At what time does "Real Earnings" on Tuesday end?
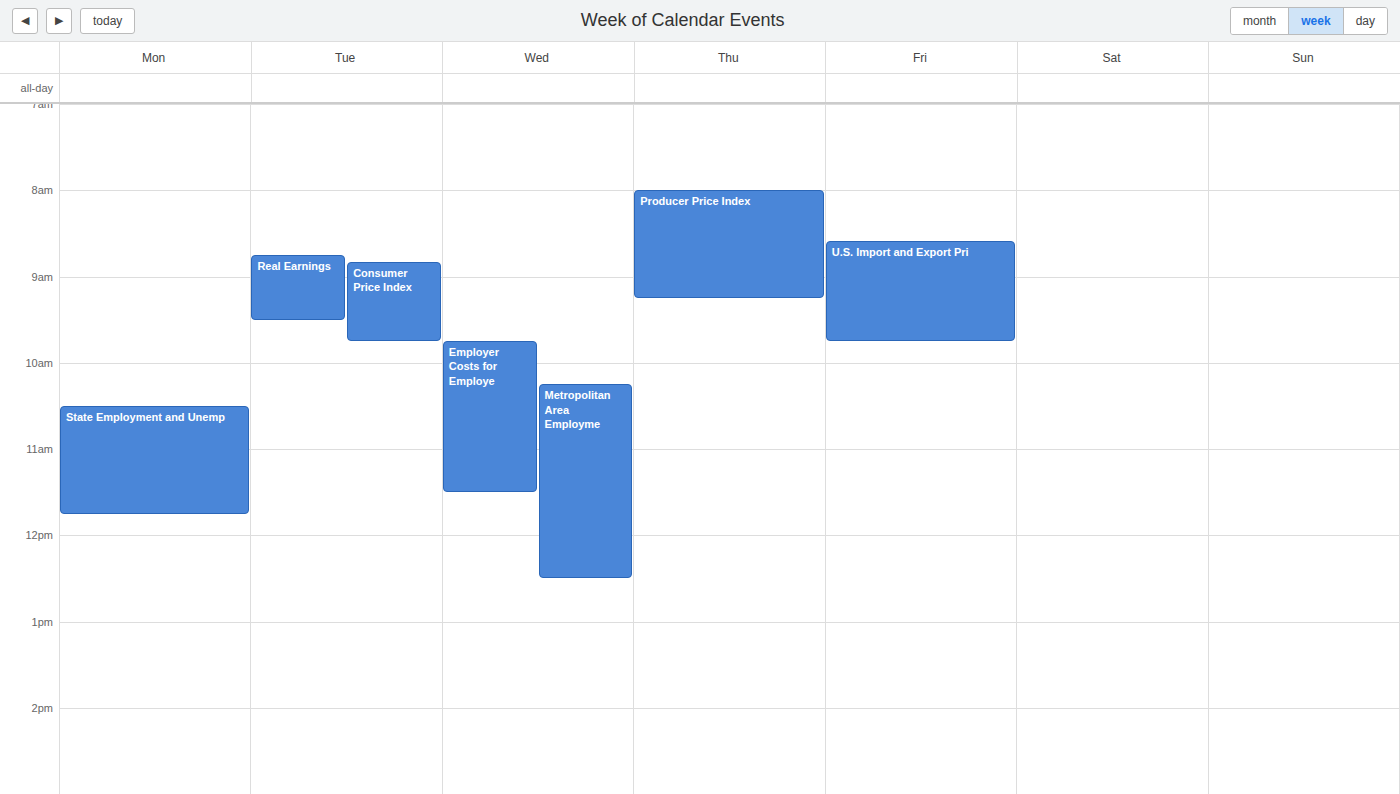
09:30